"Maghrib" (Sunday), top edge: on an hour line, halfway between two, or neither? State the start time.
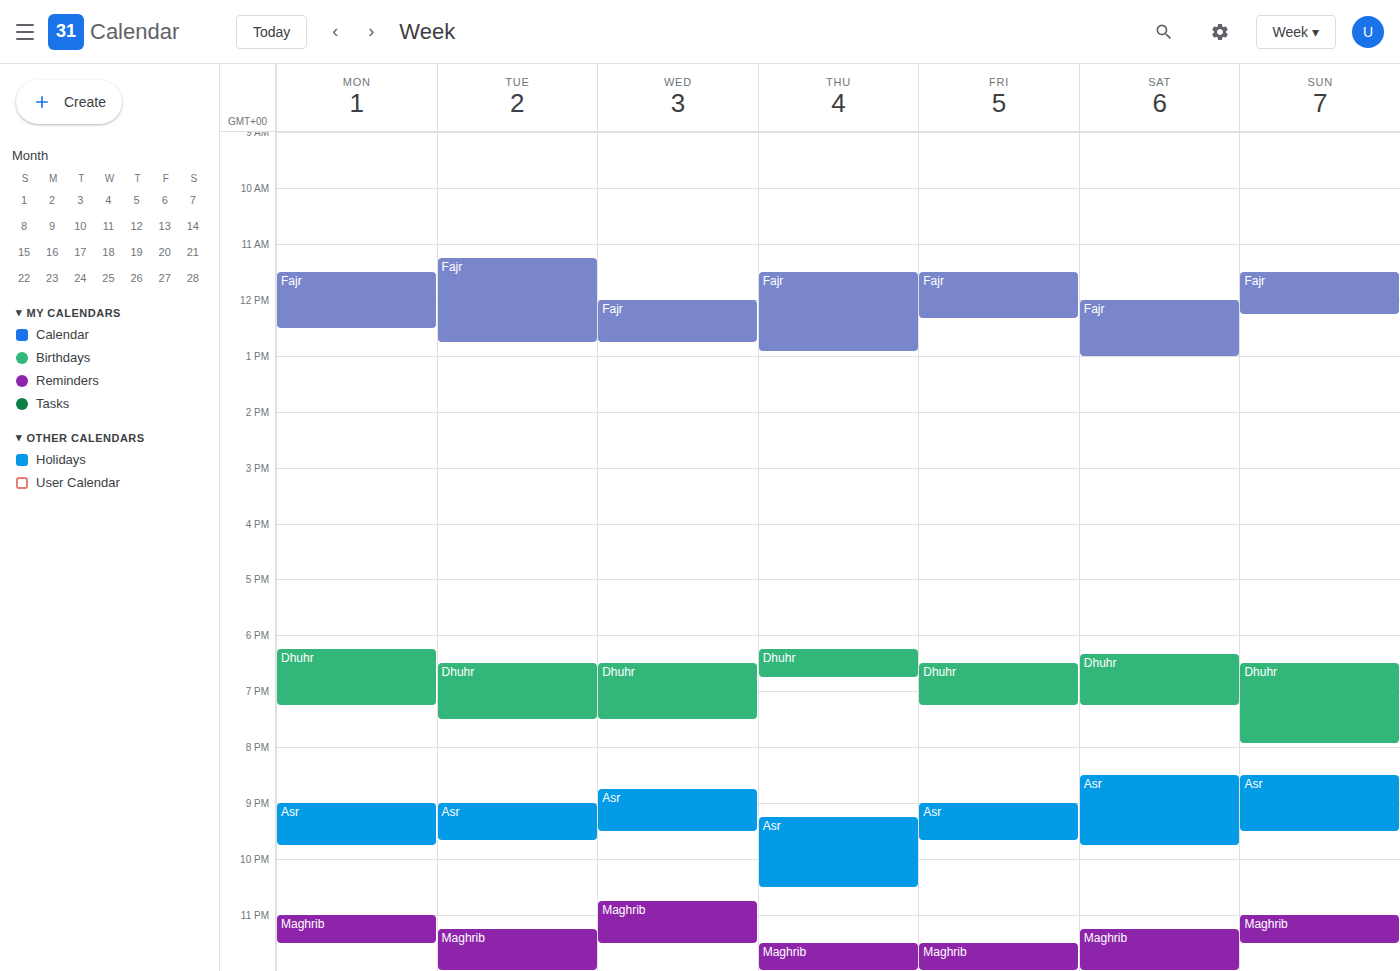
11:00 PM -- exactly on the 11 PM line.